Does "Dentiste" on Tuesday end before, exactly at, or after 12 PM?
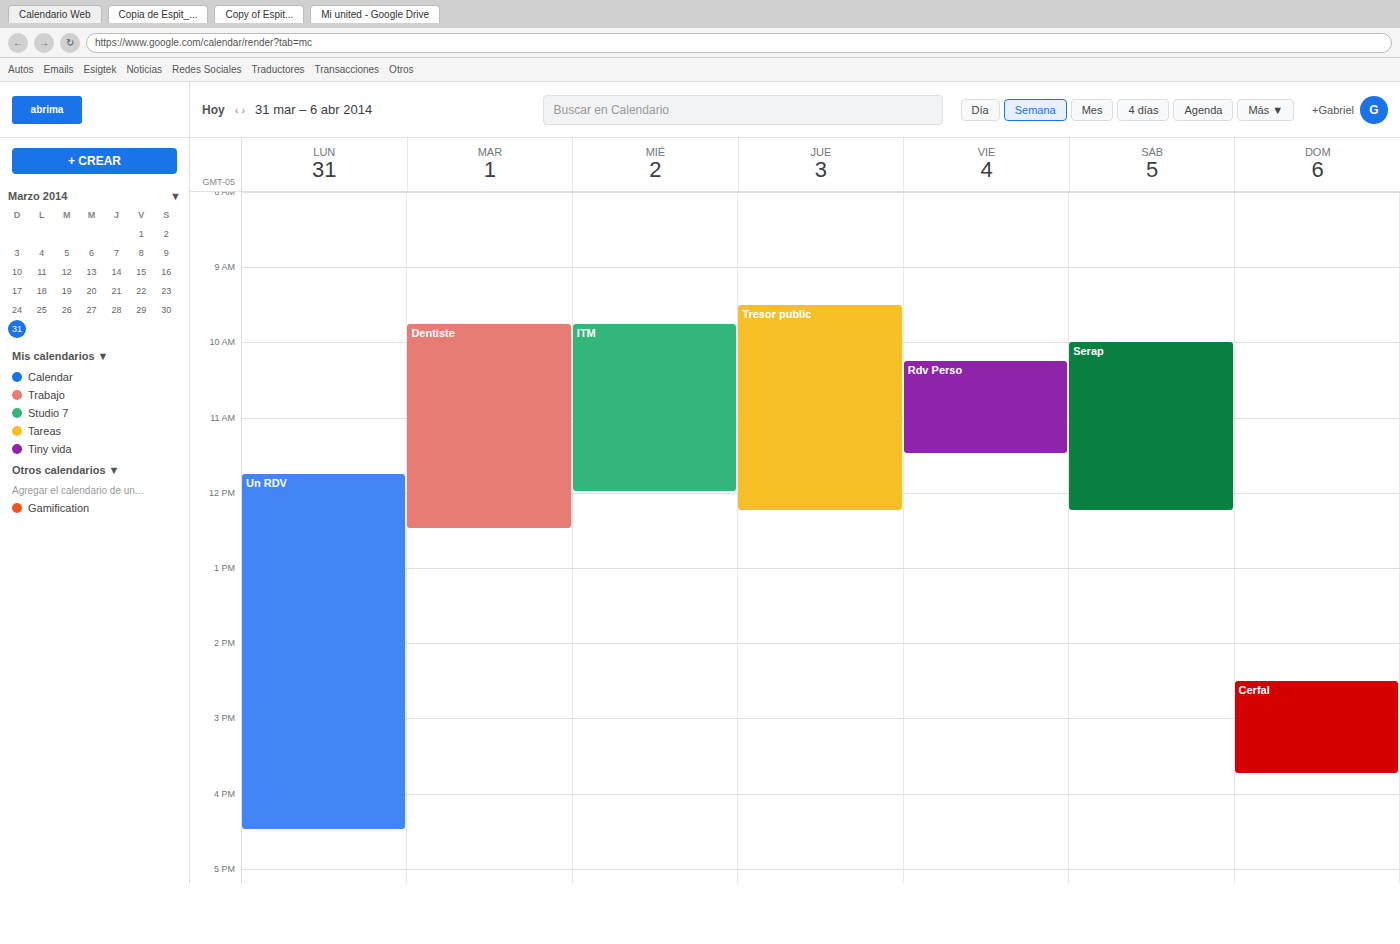
12:30 PM -- after 12 PM, 30 minutes below the 12 PM line.